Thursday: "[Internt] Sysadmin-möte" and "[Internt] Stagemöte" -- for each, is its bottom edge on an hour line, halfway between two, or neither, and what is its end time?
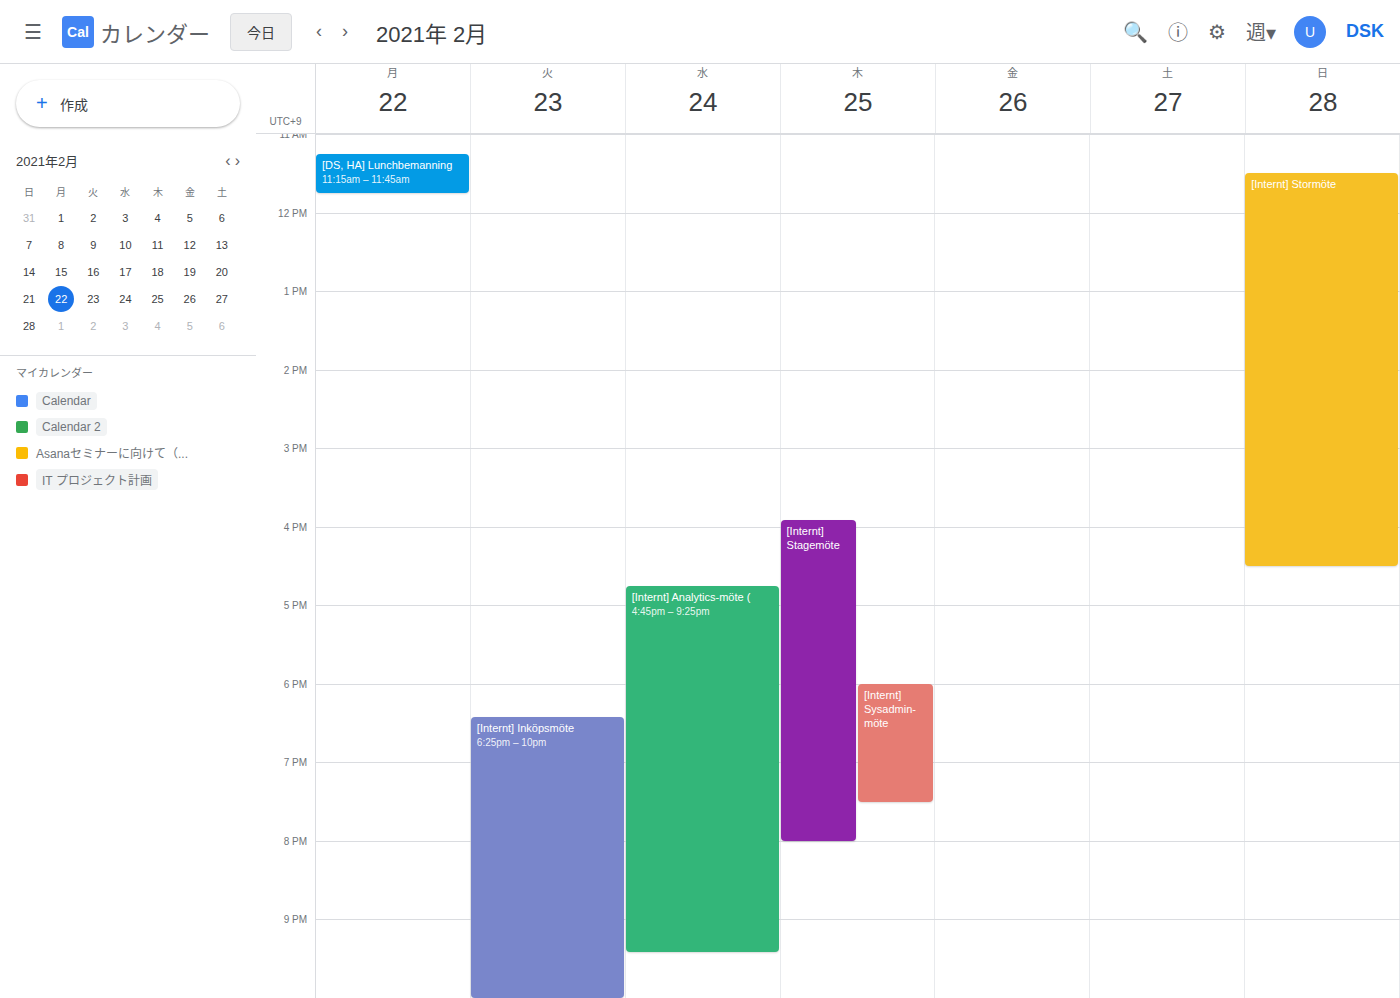
"[Internt] Sysadmin-möte": 19:30, halfway between the 19:00 and 20:00 lines. "[Internt] Stagemöte": 20:00, exactly on the 20:00 line.